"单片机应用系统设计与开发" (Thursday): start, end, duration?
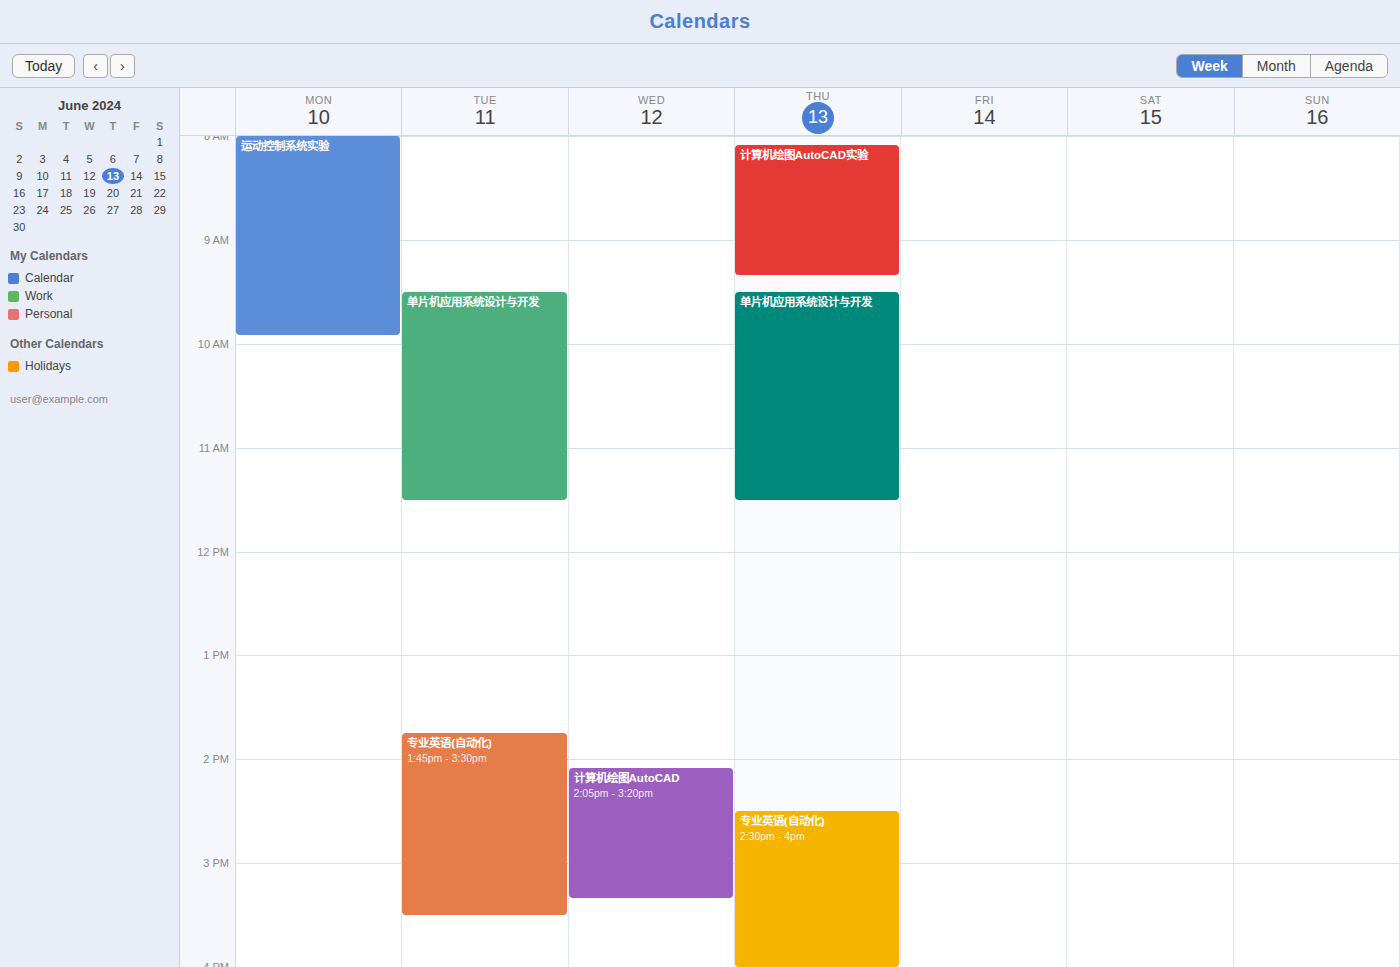
09:30 to 11:30, 2 hours